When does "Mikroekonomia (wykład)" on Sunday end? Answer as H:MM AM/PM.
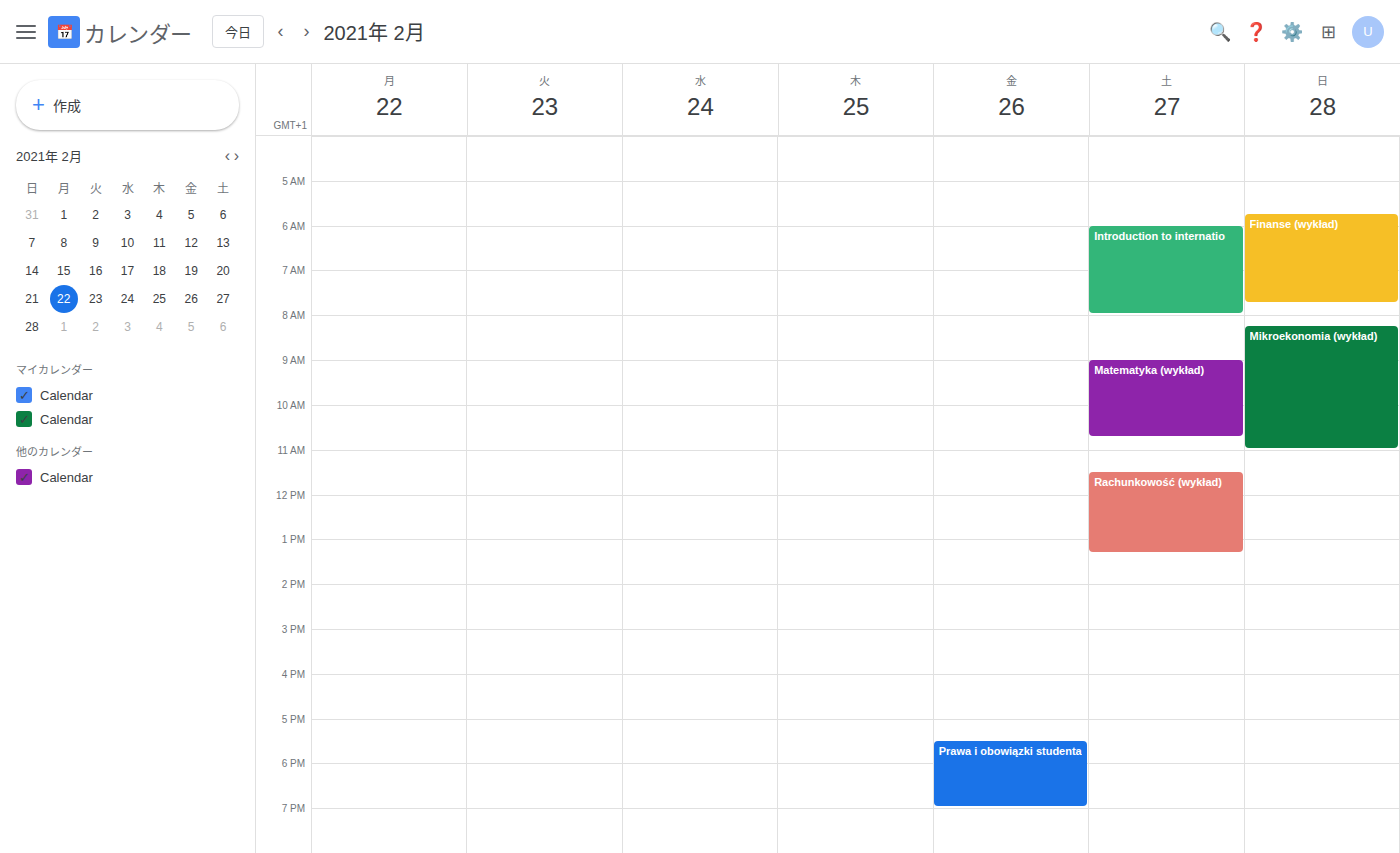
11:00 AM